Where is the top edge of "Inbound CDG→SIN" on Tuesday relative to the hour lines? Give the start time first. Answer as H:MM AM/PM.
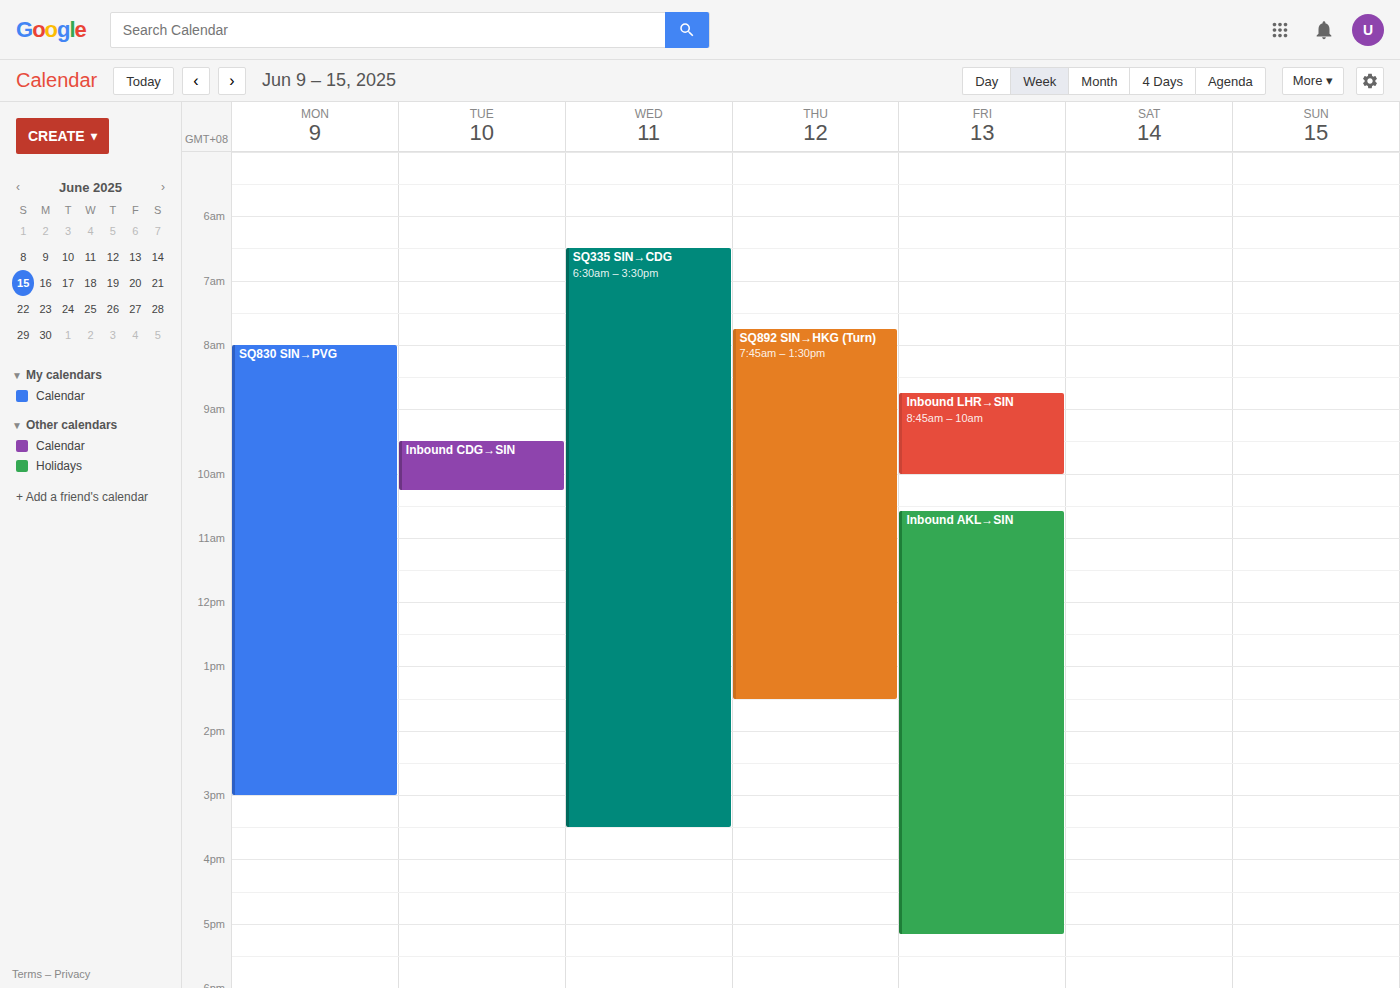
9:30 AM -- halfway between the 9 AM and 10 AM lines.